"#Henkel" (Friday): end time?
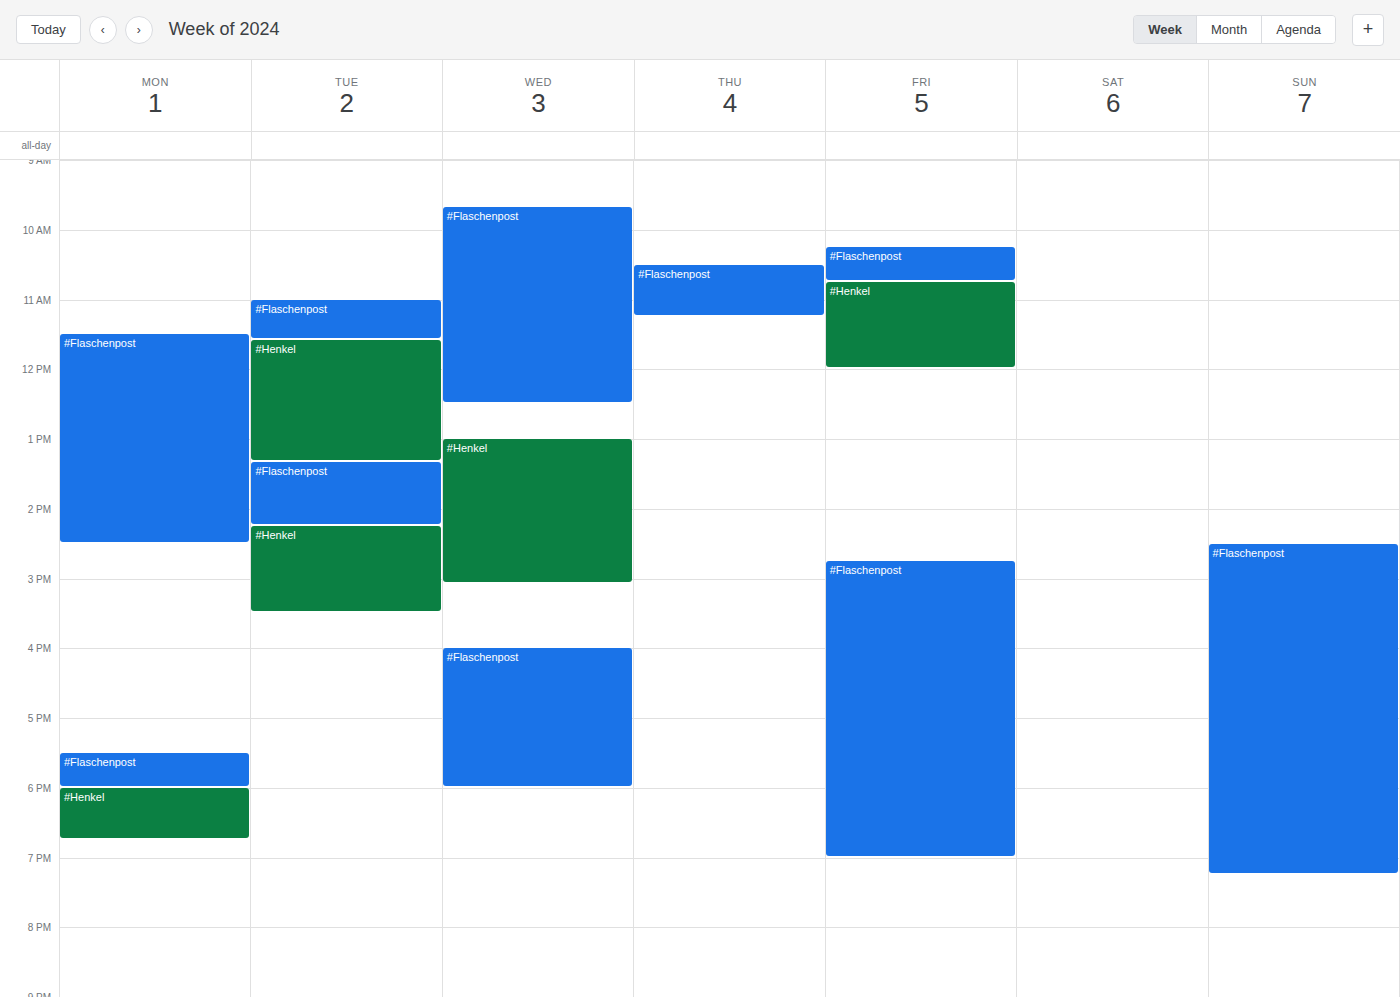
12:00 PM